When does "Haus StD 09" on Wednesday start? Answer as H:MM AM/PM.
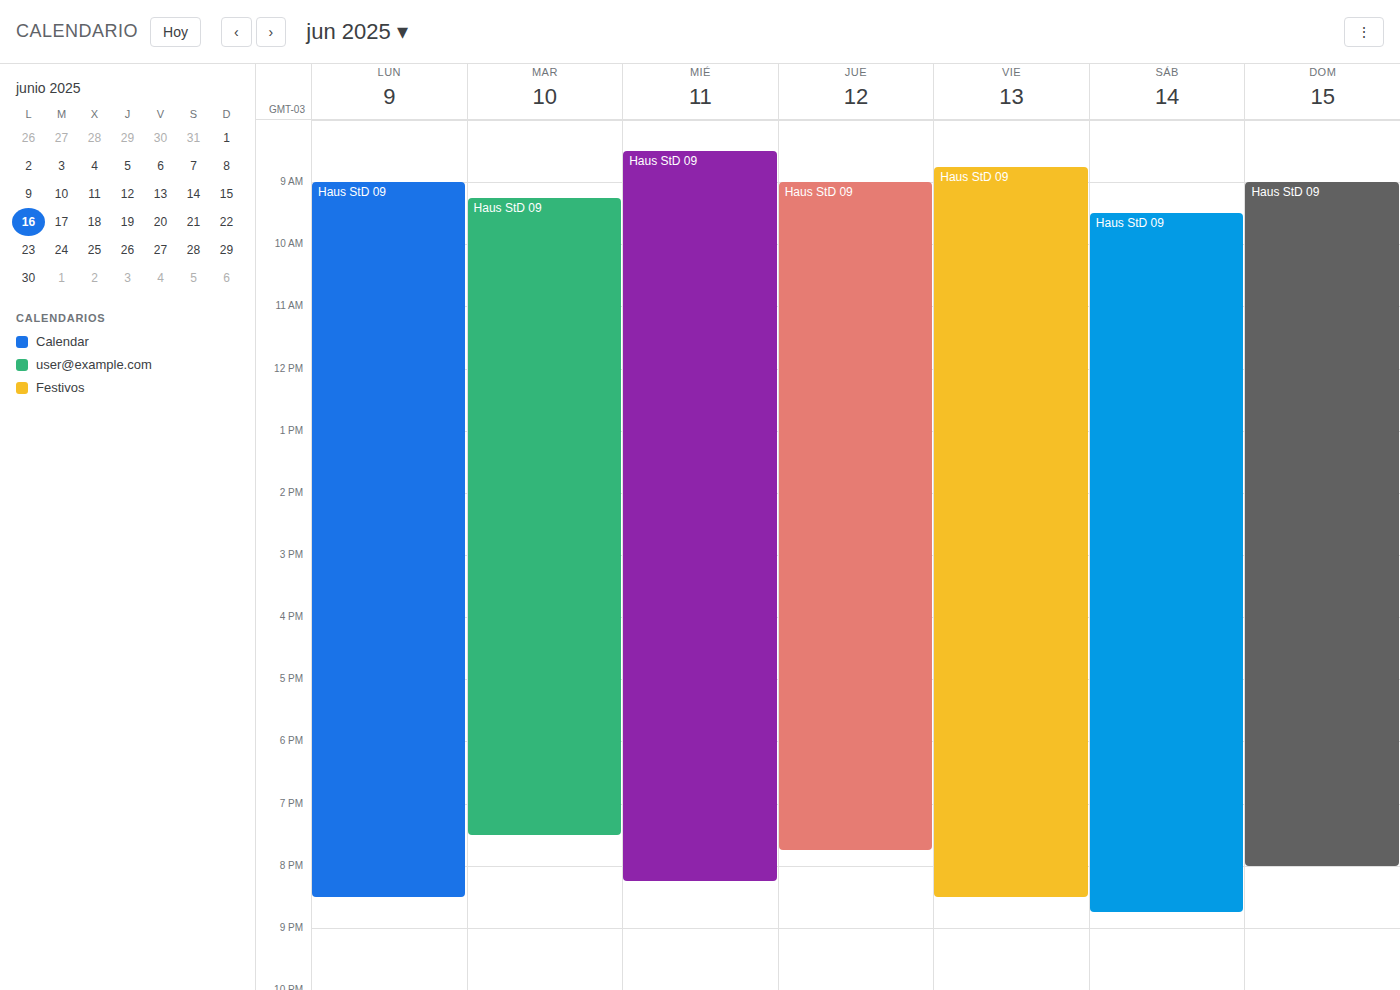
8:30 AM